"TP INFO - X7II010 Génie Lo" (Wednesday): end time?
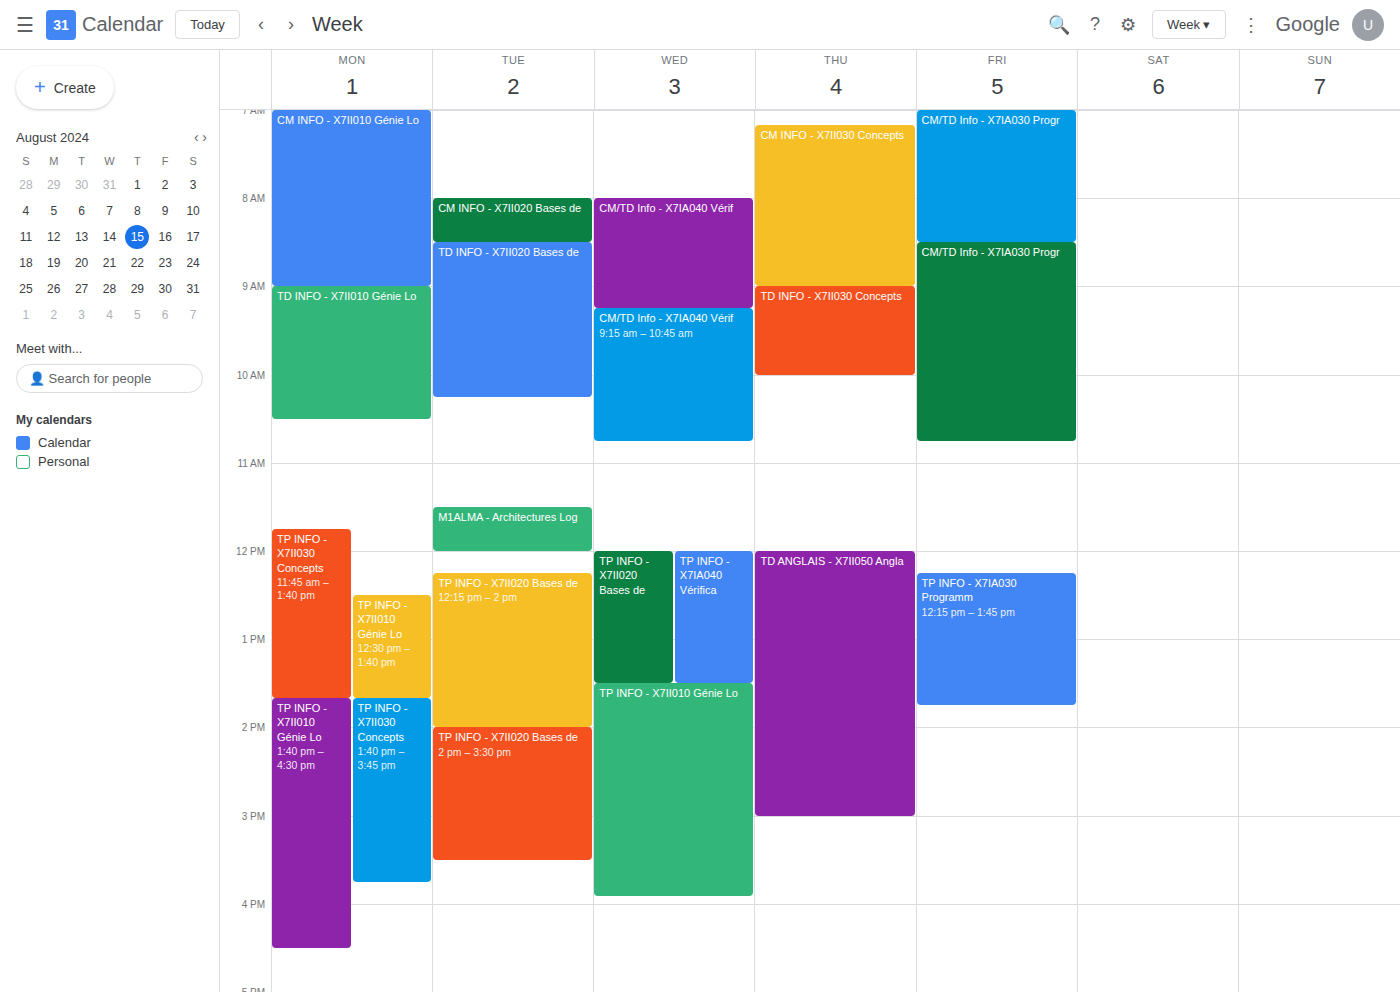
15:55